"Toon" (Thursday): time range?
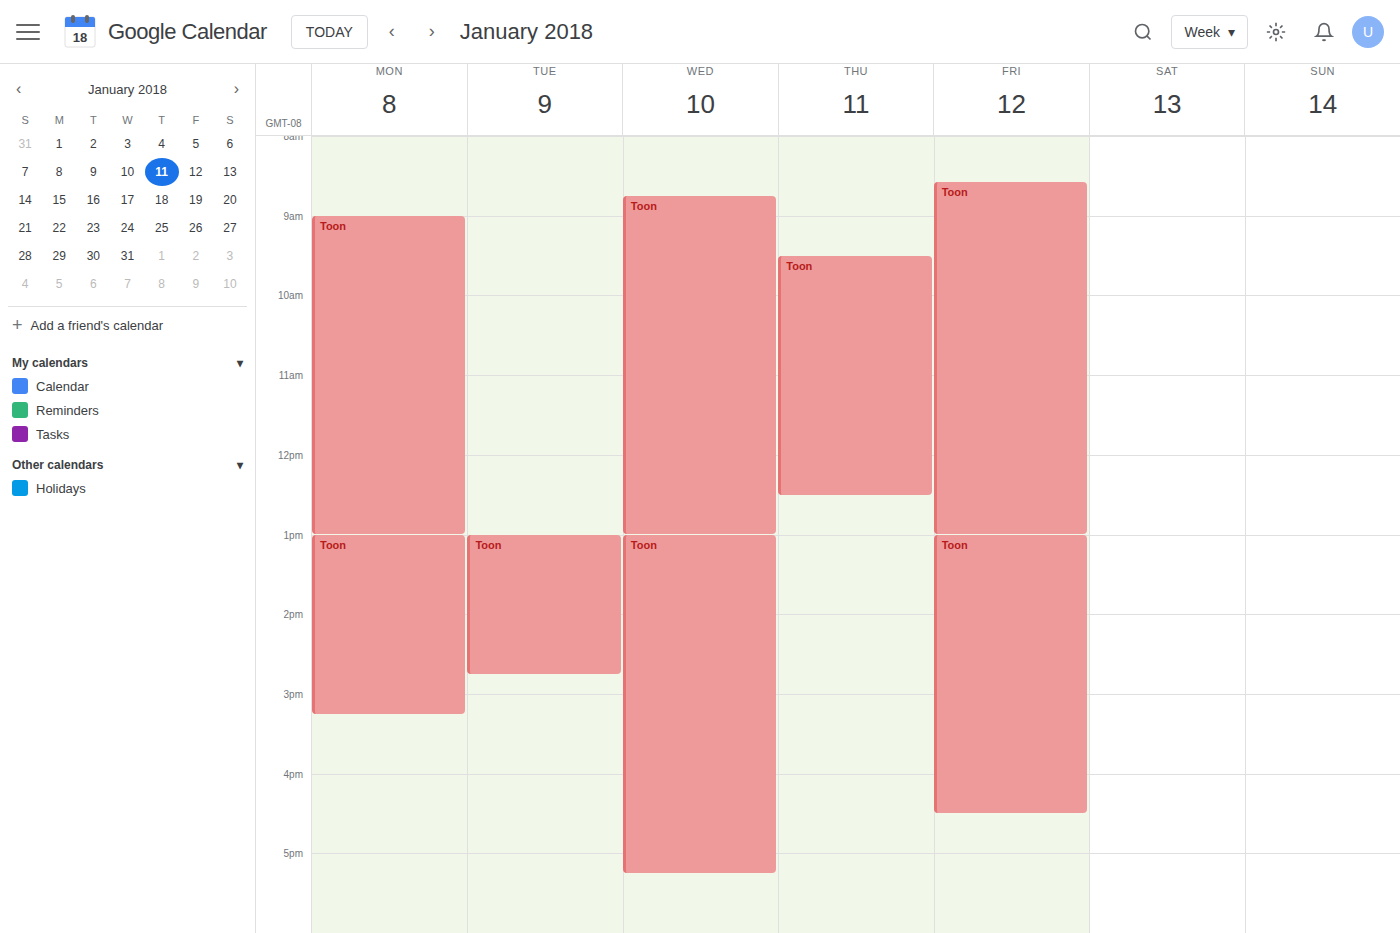
9:30 AM to 12:30 PM